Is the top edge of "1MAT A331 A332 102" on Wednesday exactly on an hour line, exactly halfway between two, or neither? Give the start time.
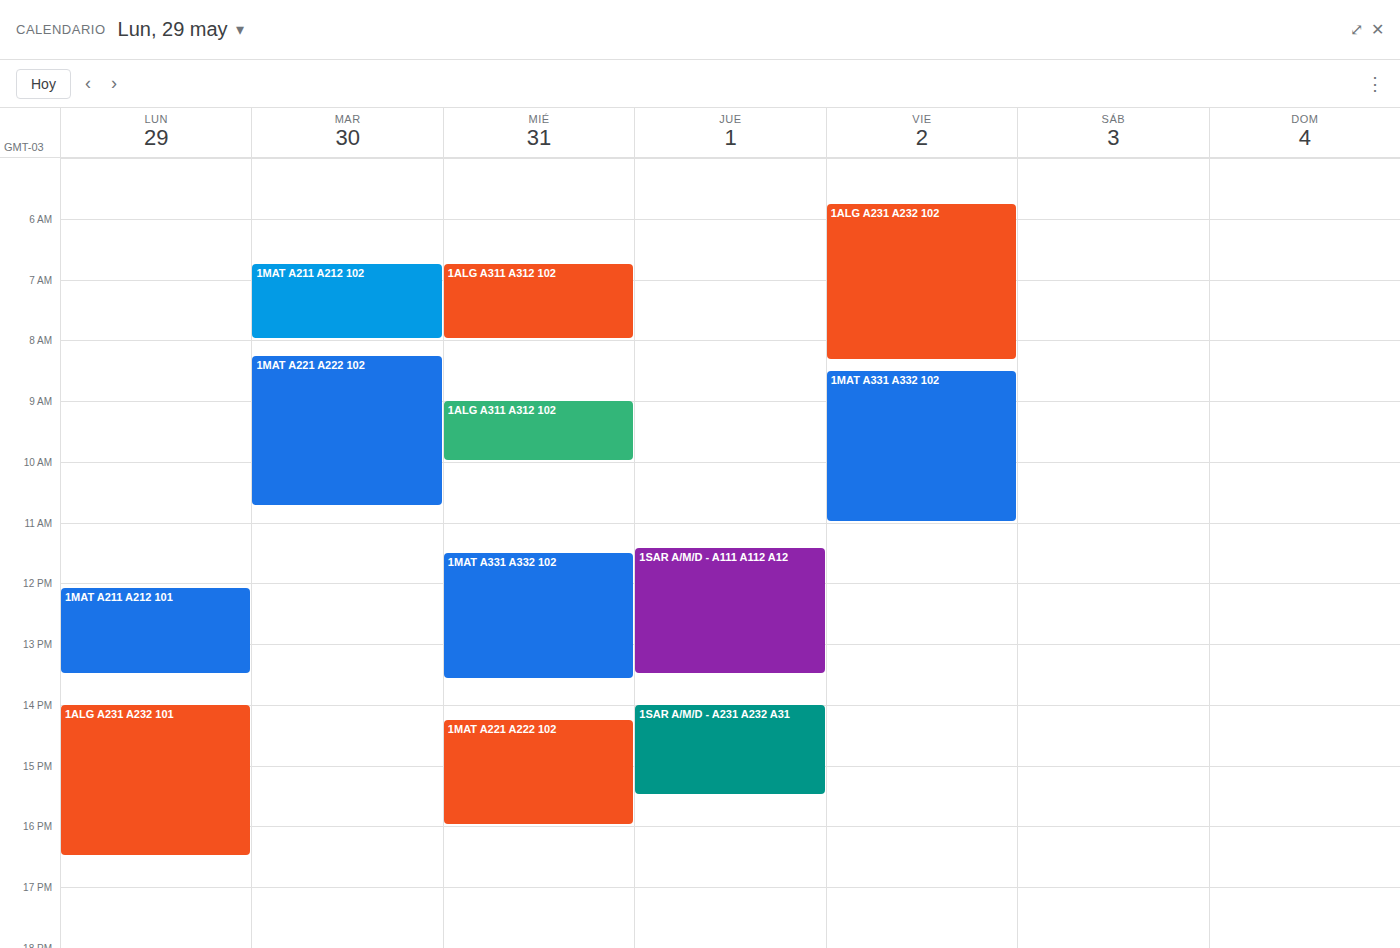
11:30 AM -- halfway between the 11 AM and 12 PM lines.